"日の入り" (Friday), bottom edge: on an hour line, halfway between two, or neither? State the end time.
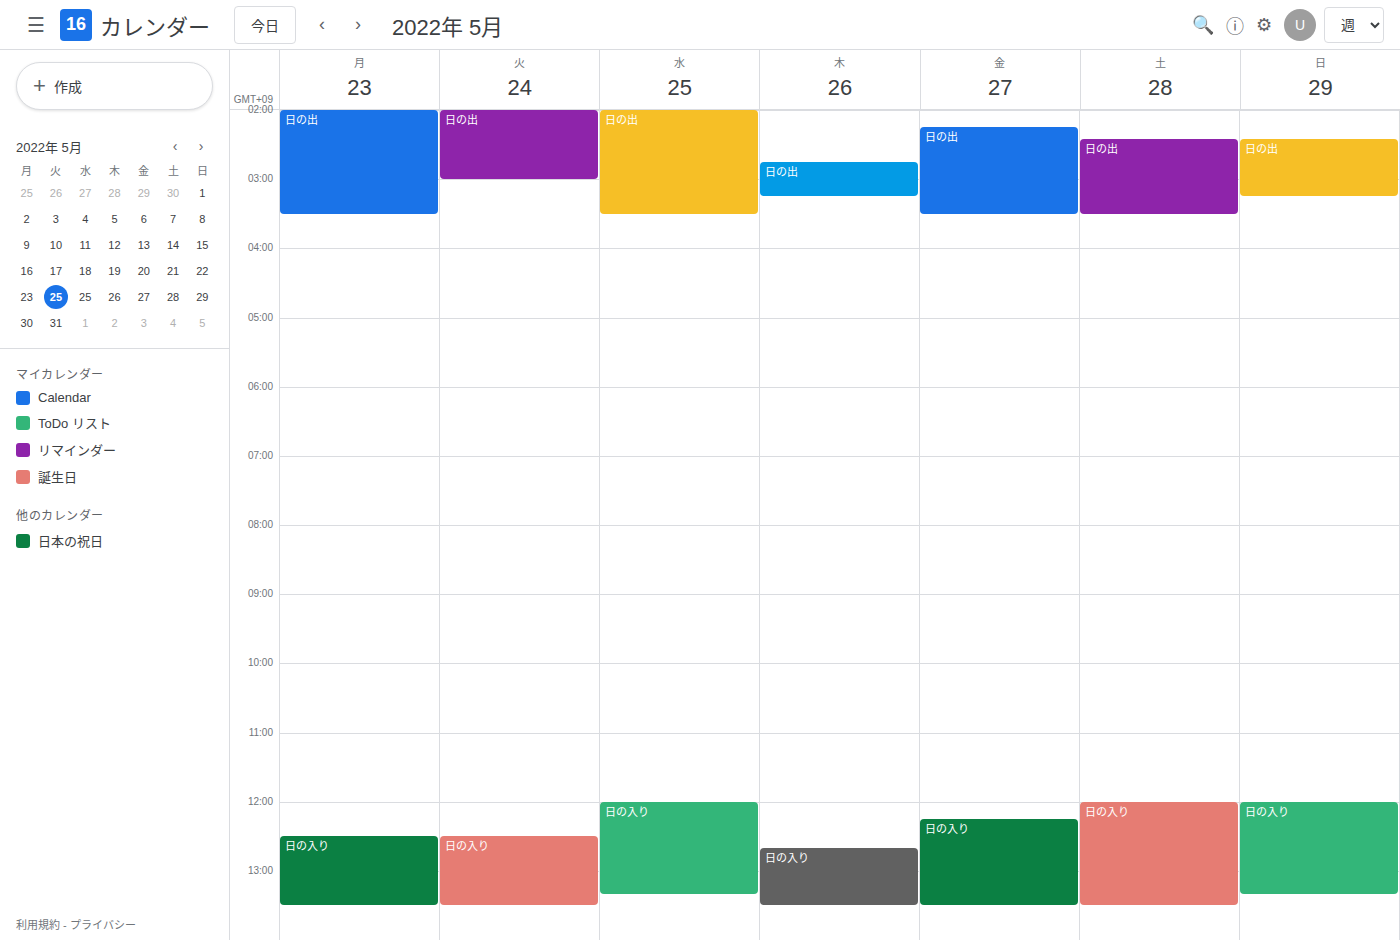
1:30 PM -- halfway between the 1 PM and 2 PM lines.